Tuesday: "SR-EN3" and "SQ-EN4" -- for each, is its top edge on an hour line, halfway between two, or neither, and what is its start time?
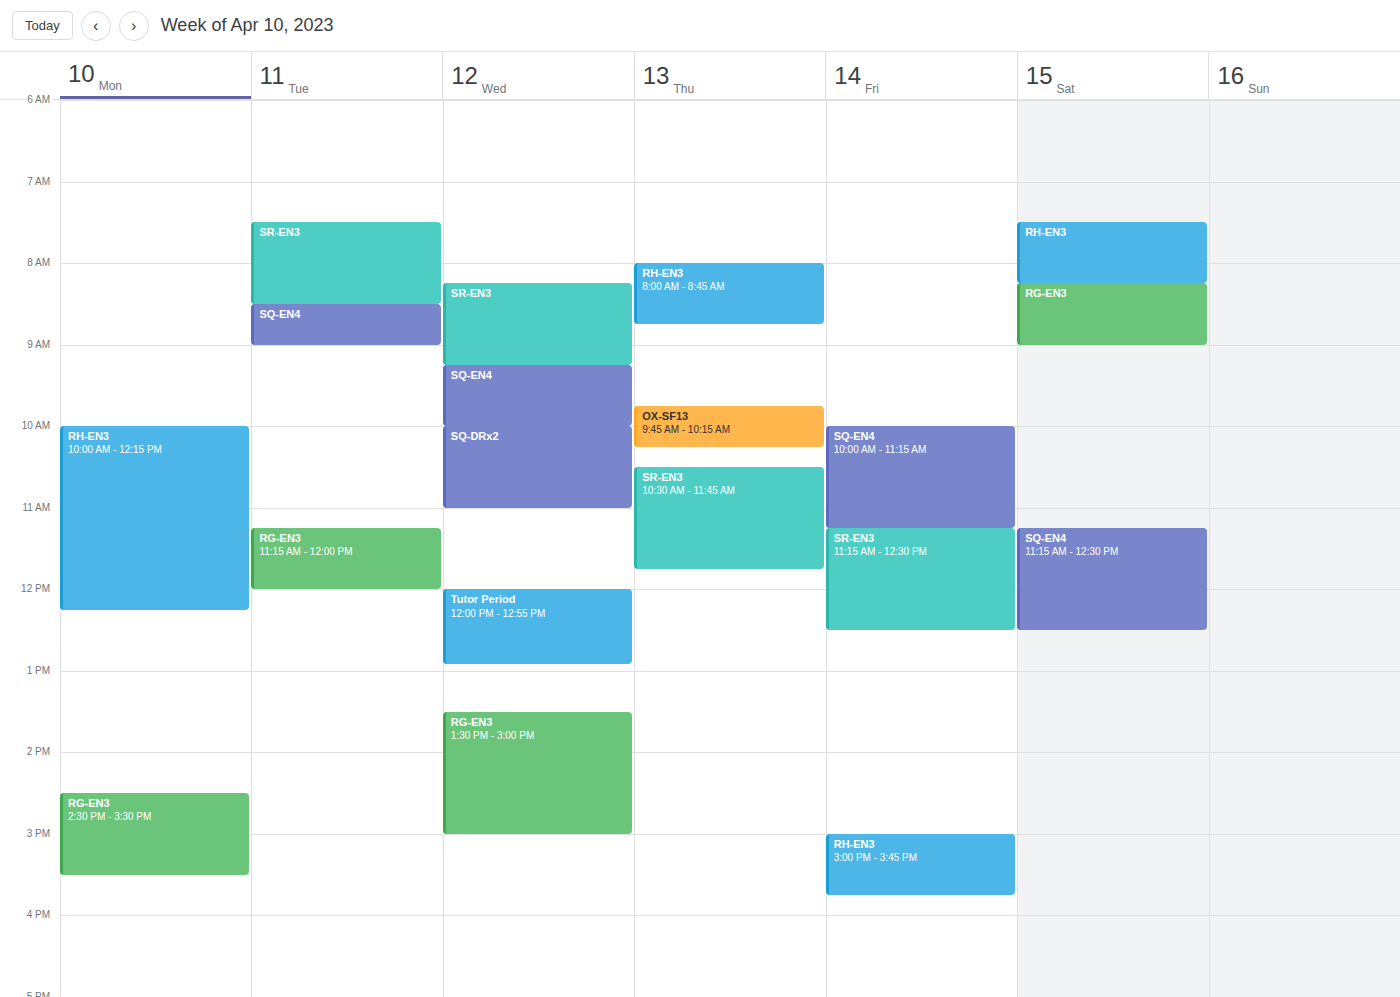
"SR-EN3": 7:30 AM, halfway between the 7 AM and 8 AM lines. "SQ-EN4": 8:30 AM, halfway between the 8 AM and 9 AM lines.